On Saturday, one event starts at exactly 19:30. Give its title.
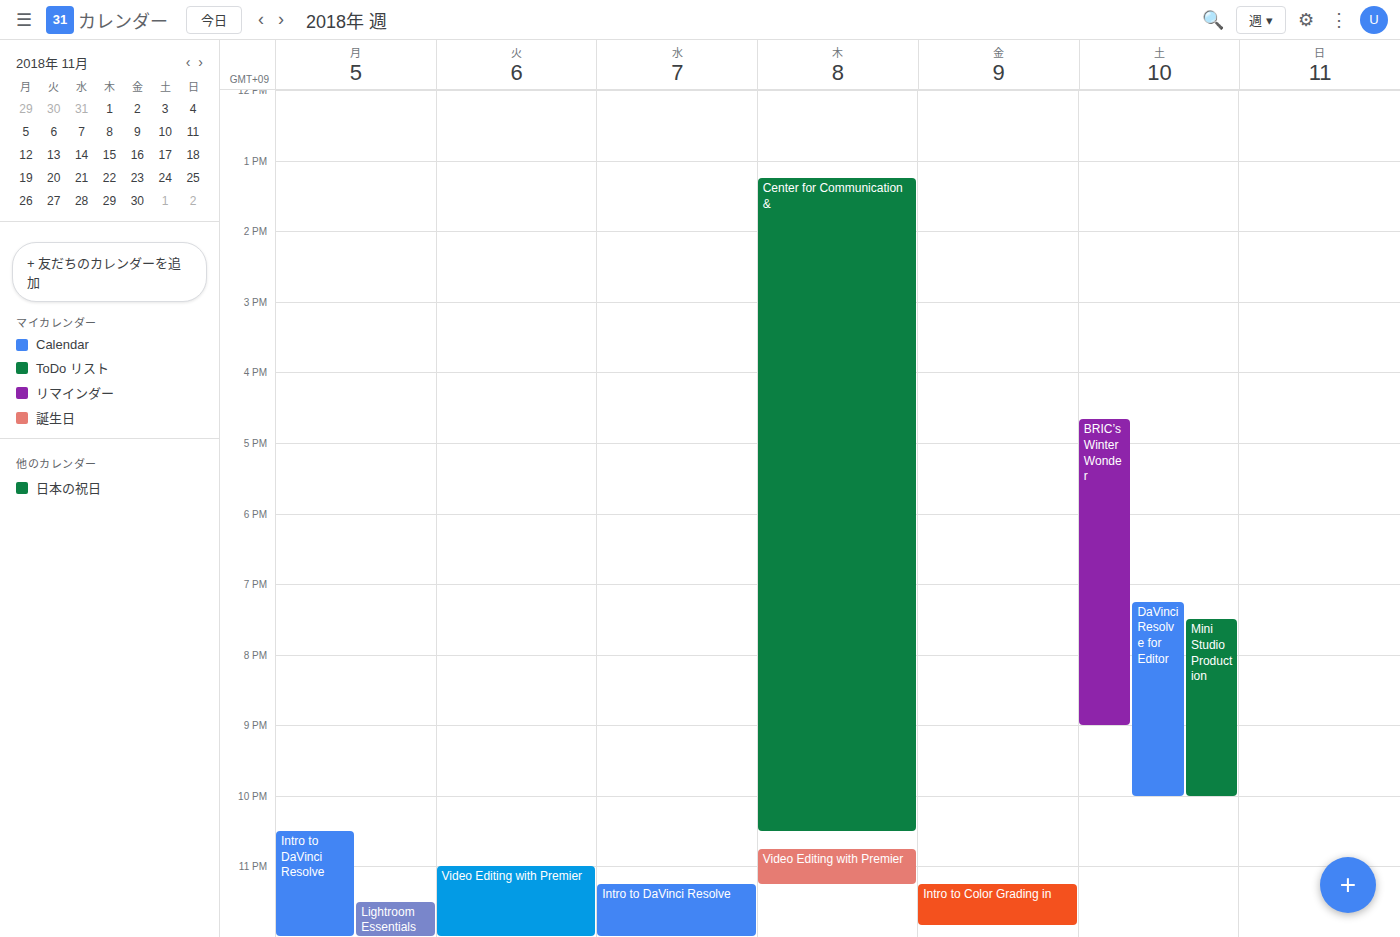
"Mini Studio Production"